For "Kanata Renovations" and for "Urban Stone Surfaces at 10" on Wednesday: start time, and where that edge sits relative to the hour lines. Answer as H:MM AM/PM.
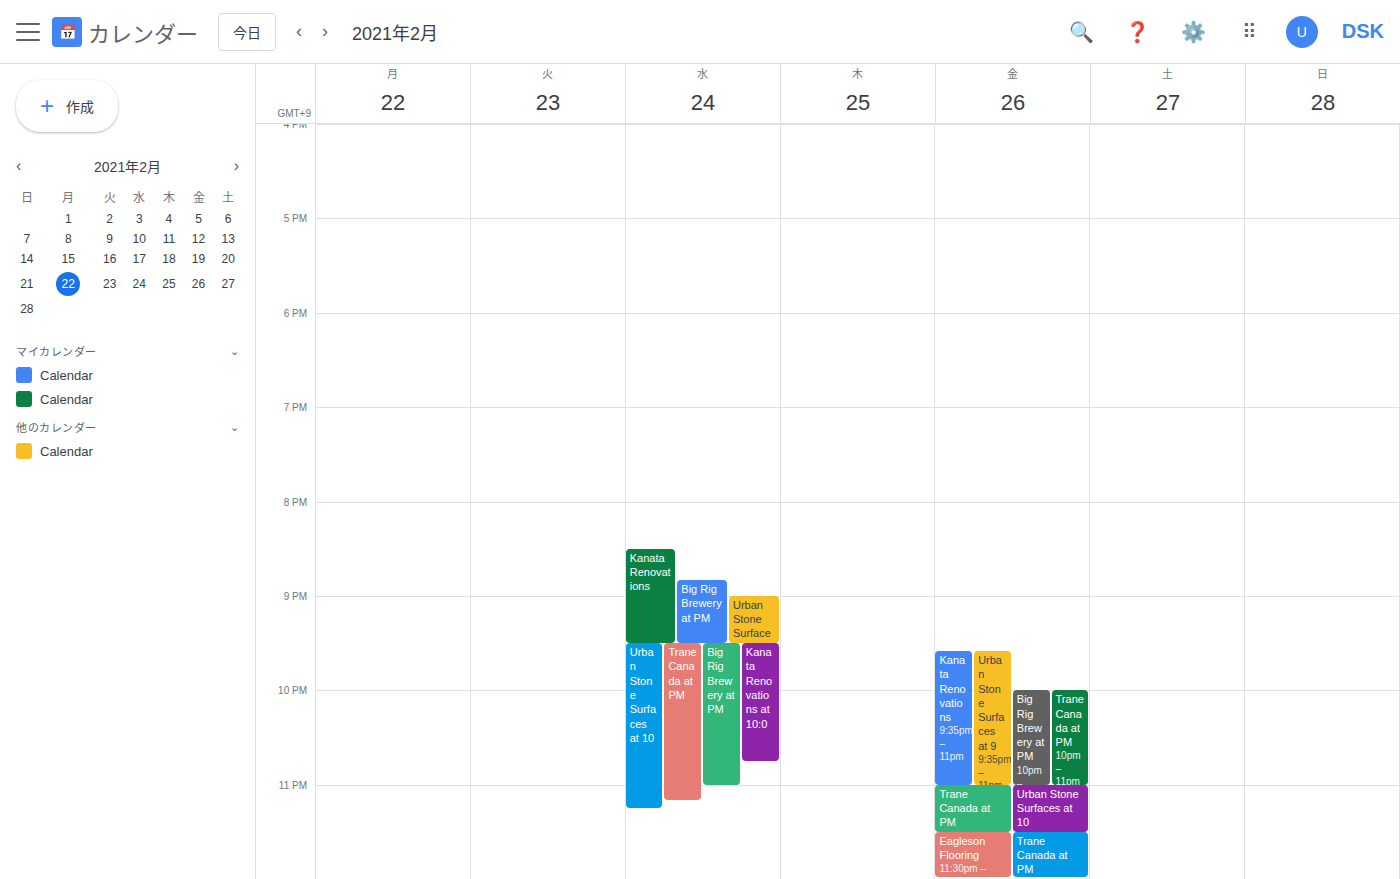
"Kanata Renovations": 8:30 PM, halfway between the 8 PM and 9 PM lines. "Urban Stone Surfaces at 10": 9:30 PM, halfway between the 9 PM and 10 PM lines.